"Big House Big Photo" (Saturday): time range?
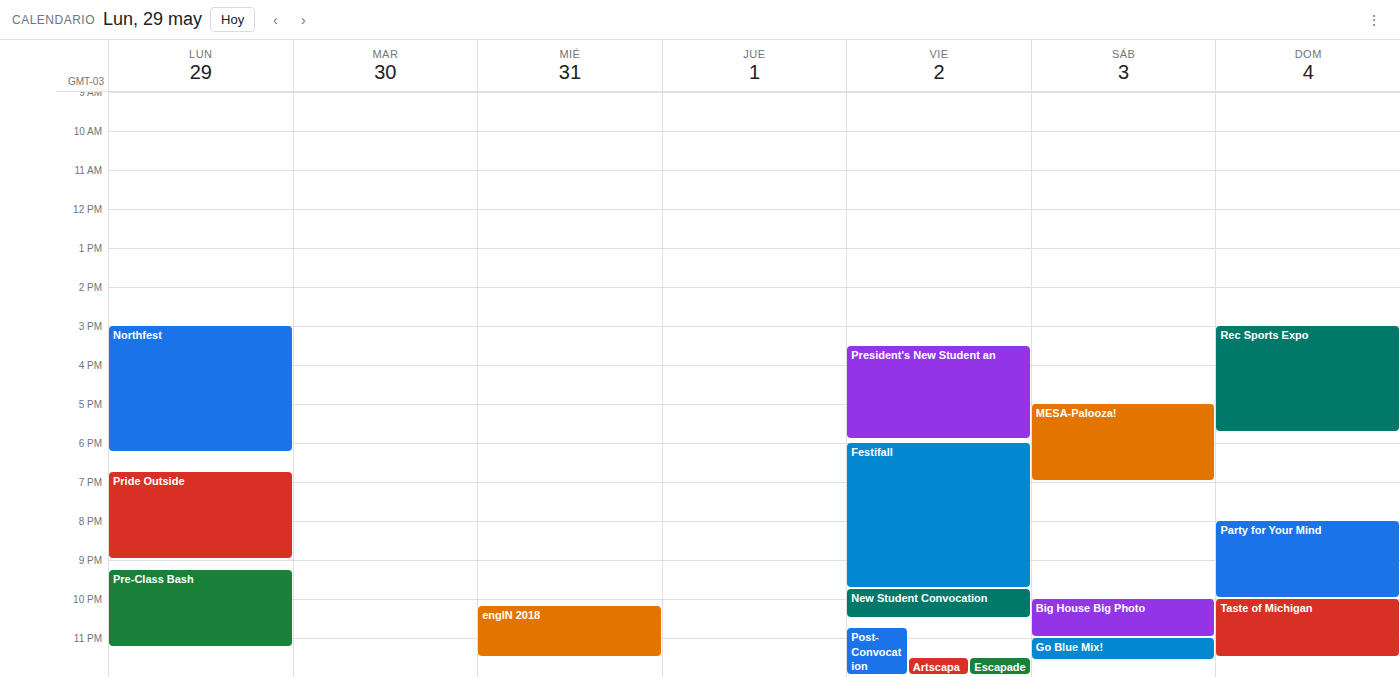
10:00 PM to 11:00 PM